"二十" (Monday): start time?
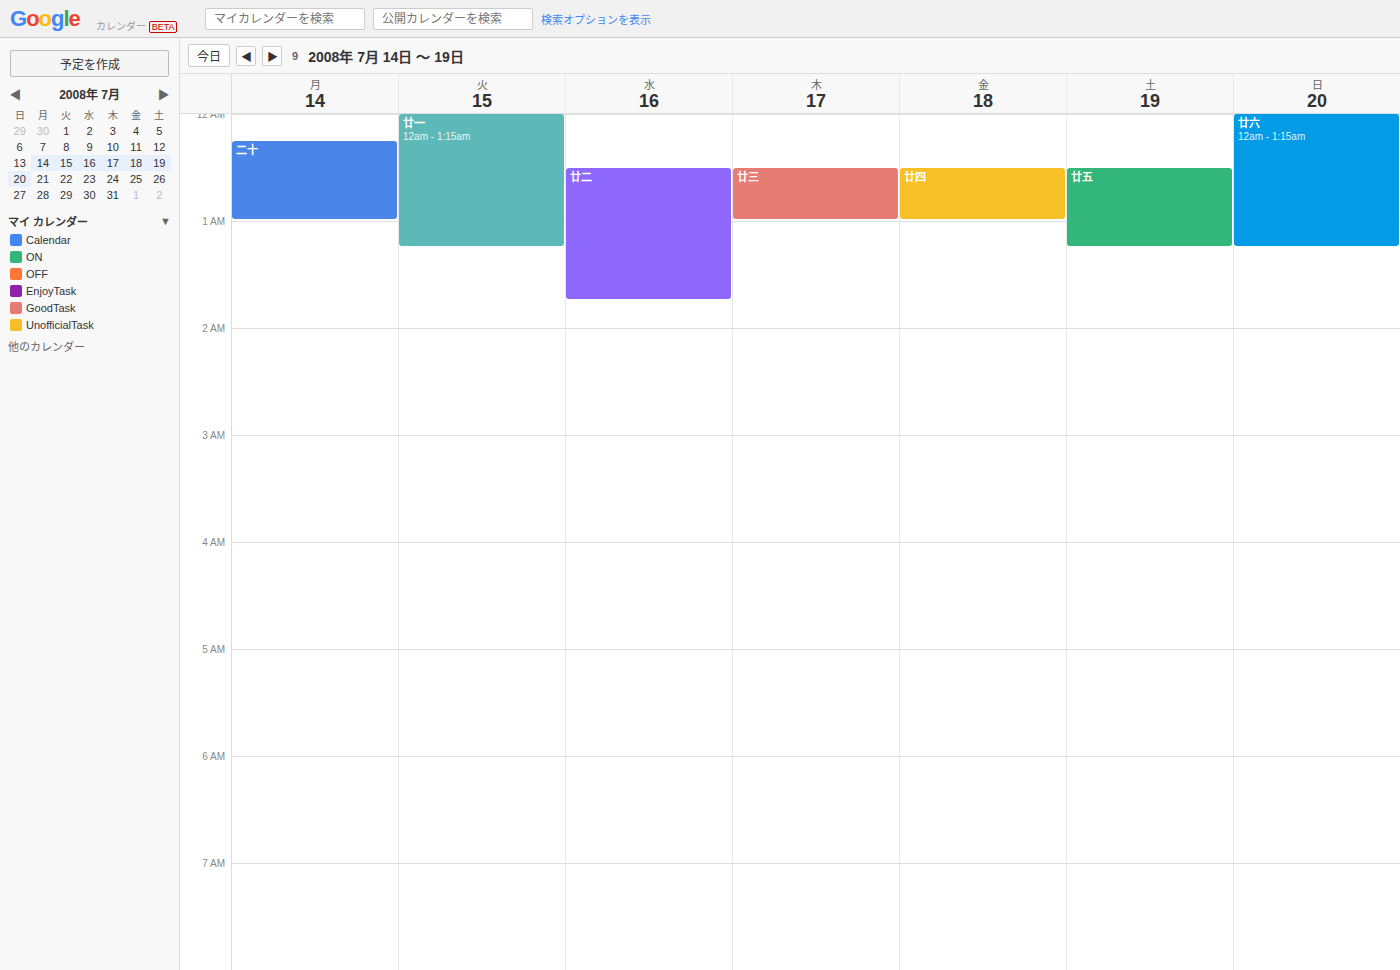
12:15 AM